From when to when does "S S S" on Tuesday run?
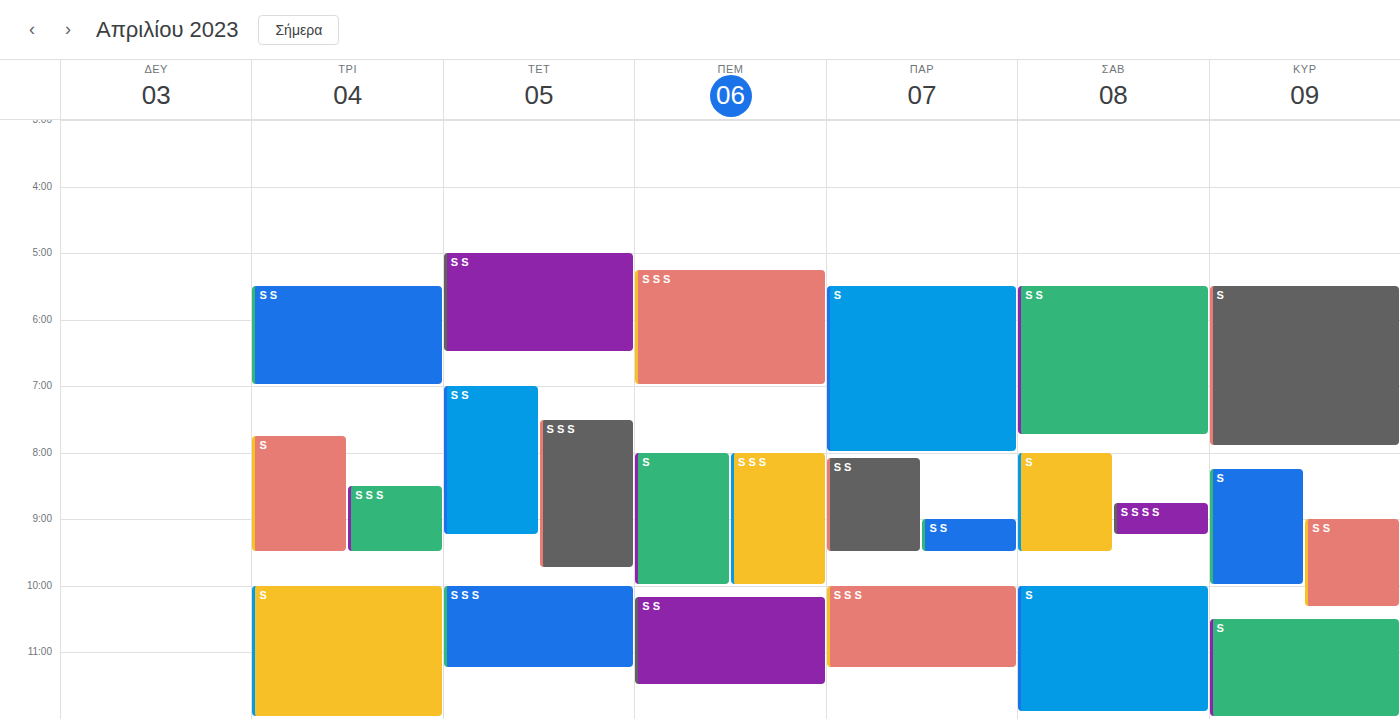
8:30 PM to 9:30 PM